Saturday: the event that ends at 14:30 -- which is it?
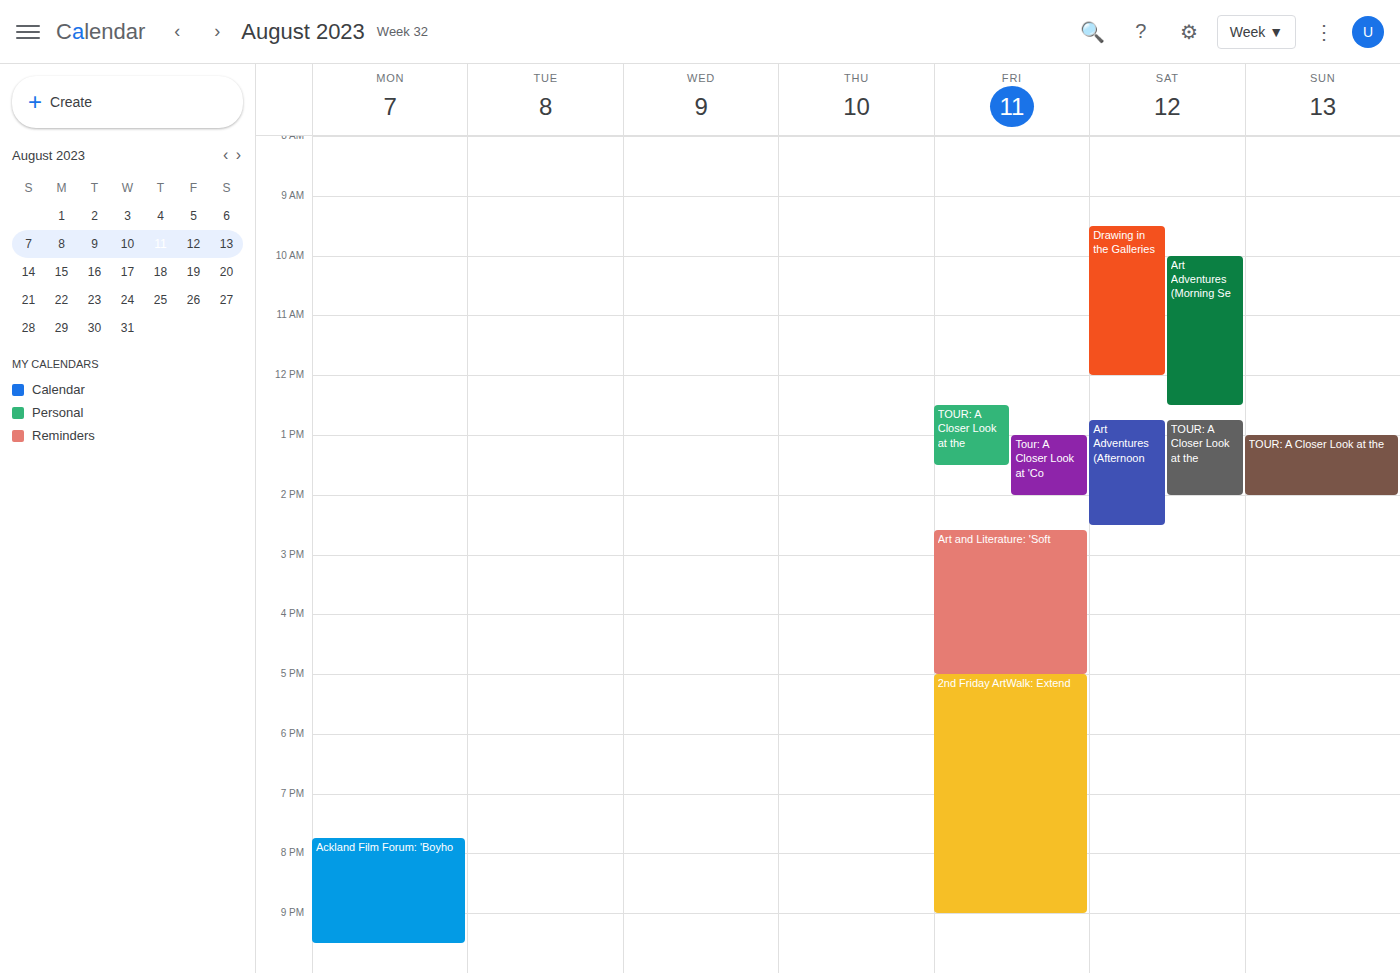
"Art Adventures (Afternoon"